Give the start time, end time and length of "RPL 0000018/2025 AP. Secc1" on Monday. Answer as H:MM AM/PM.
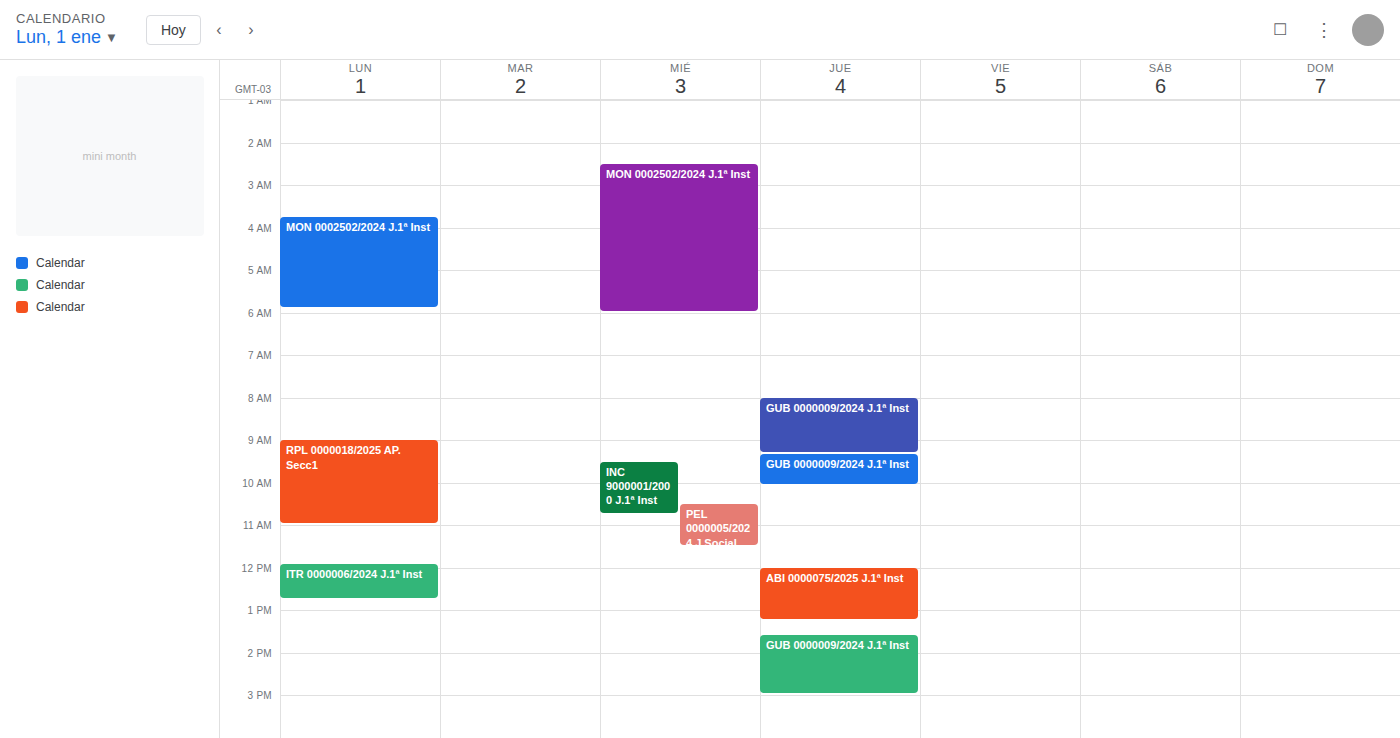
9:00 AM to 11:00 AM, 2 hours